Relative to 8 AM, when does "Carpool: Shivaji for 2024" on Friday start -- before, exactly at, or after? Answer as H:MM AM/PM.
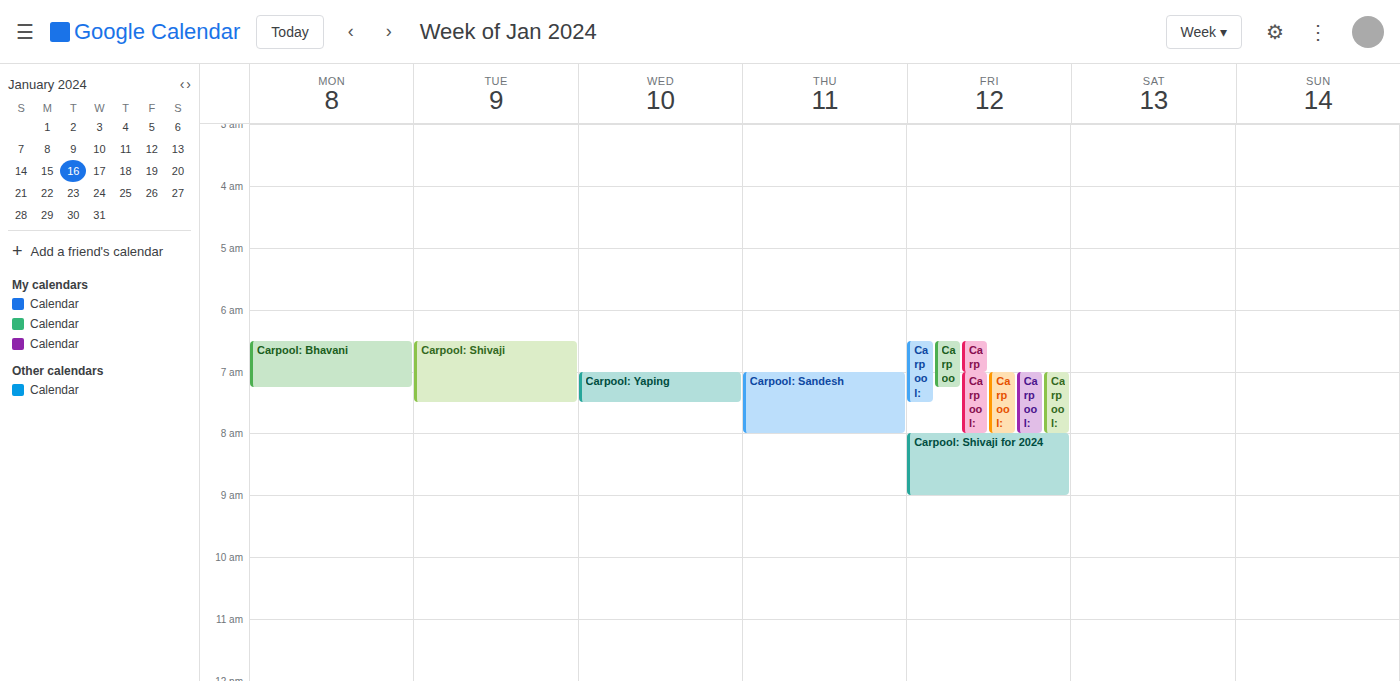
8:00 AM -- exactly at 8 AM, on the 8 AM line.